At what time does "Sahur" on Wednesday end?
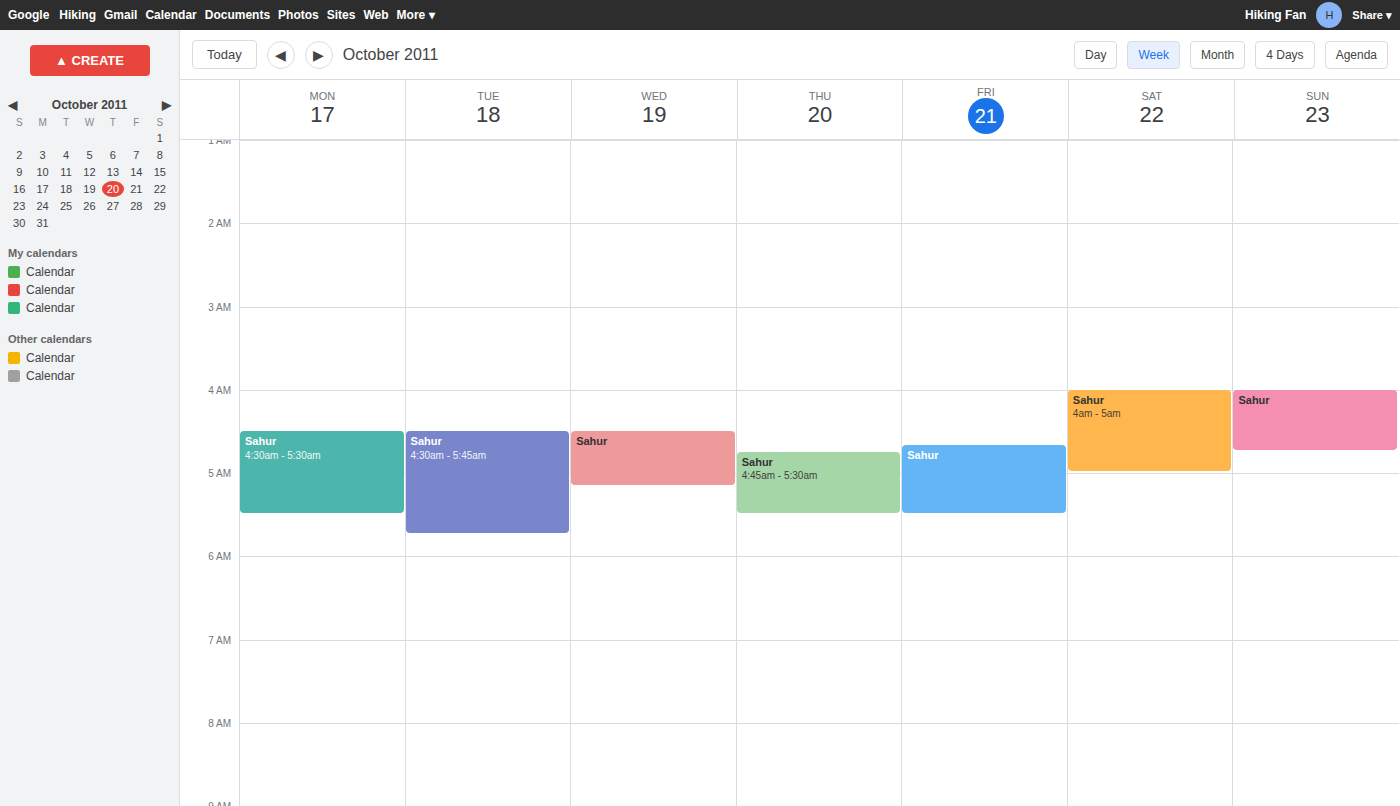
5:10 AM